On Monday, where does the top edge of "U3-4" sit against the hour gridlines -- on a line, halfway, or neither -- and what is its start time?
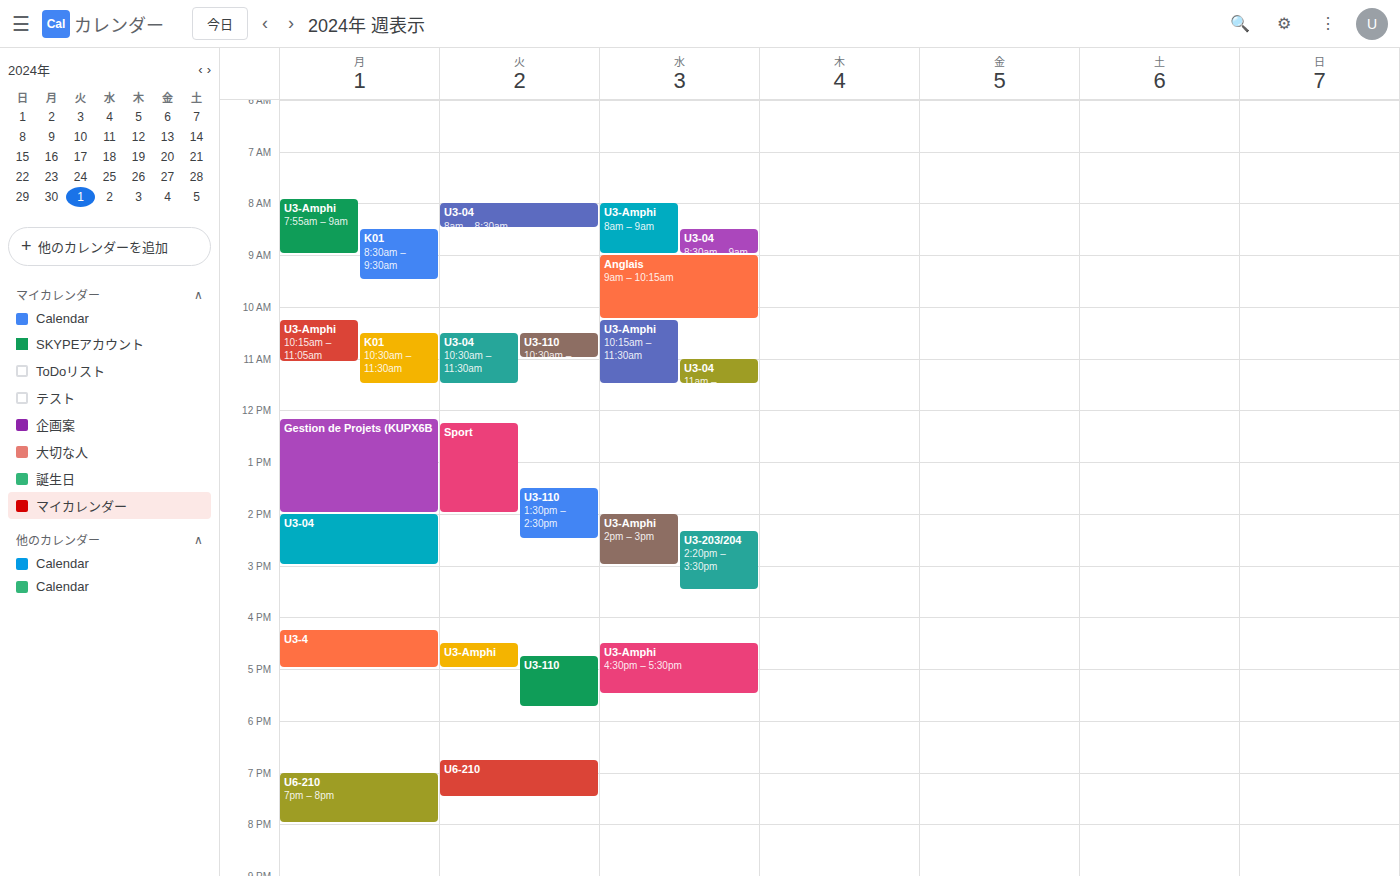
4:15 PM -- neither: a quarter of the way from the 4 PM line to the 5 PM line.